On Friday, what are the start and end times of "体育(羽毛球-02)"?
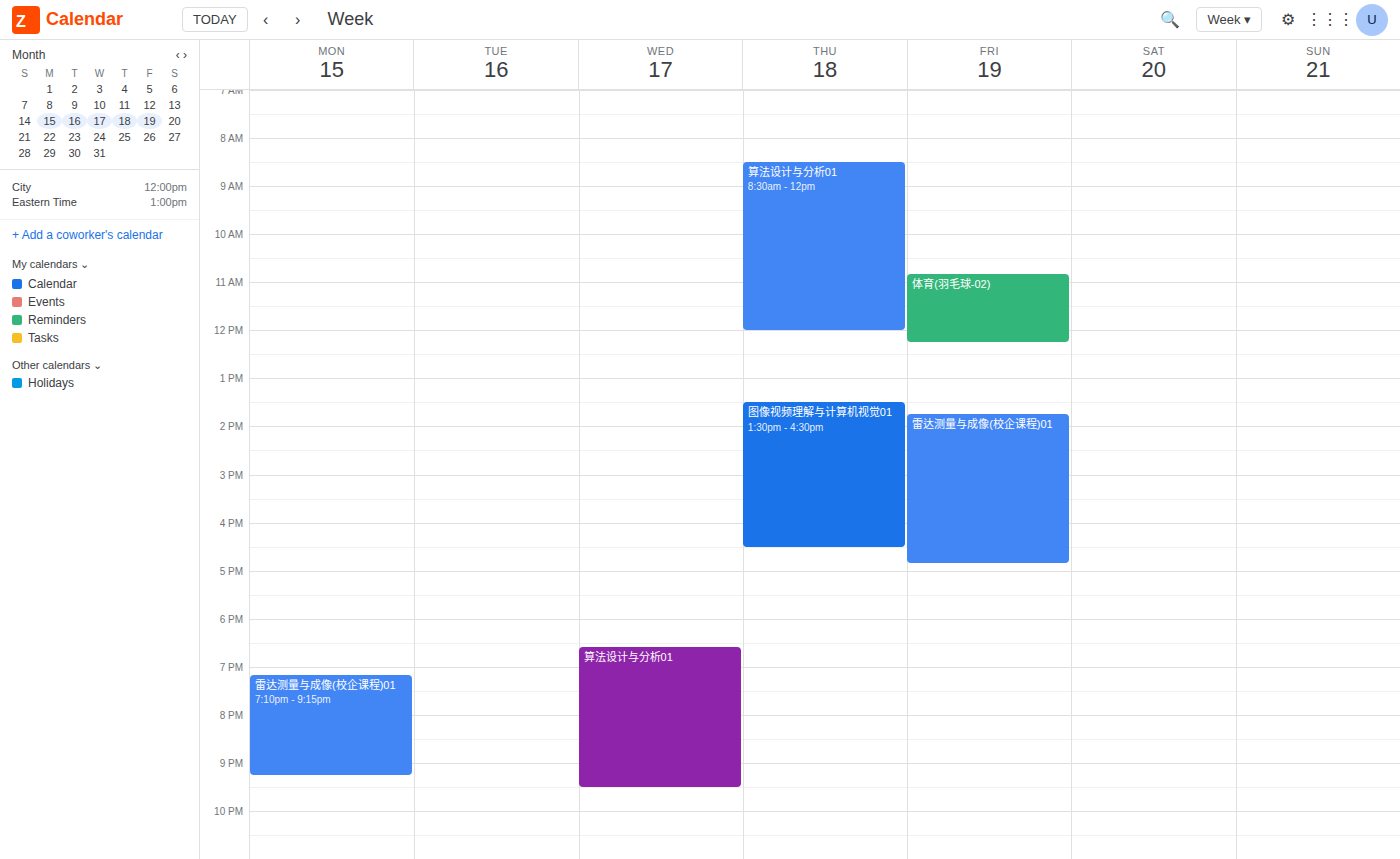
10:50 AM to 12:15 PM